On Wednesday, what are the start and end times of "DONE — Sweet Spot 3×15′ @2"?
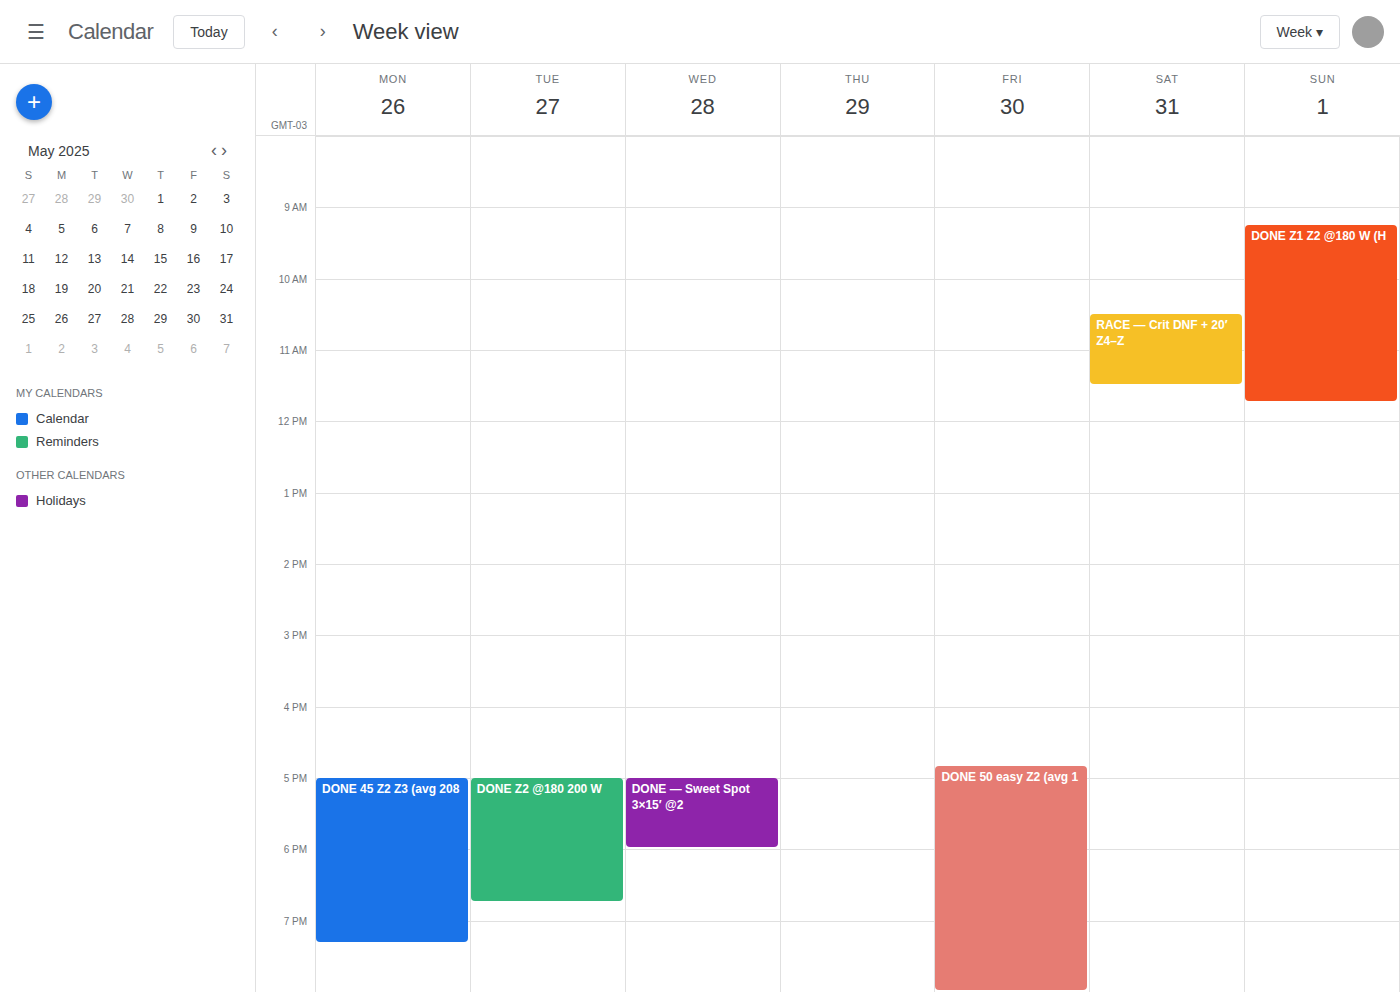
5:00 PM to 6:00 PM